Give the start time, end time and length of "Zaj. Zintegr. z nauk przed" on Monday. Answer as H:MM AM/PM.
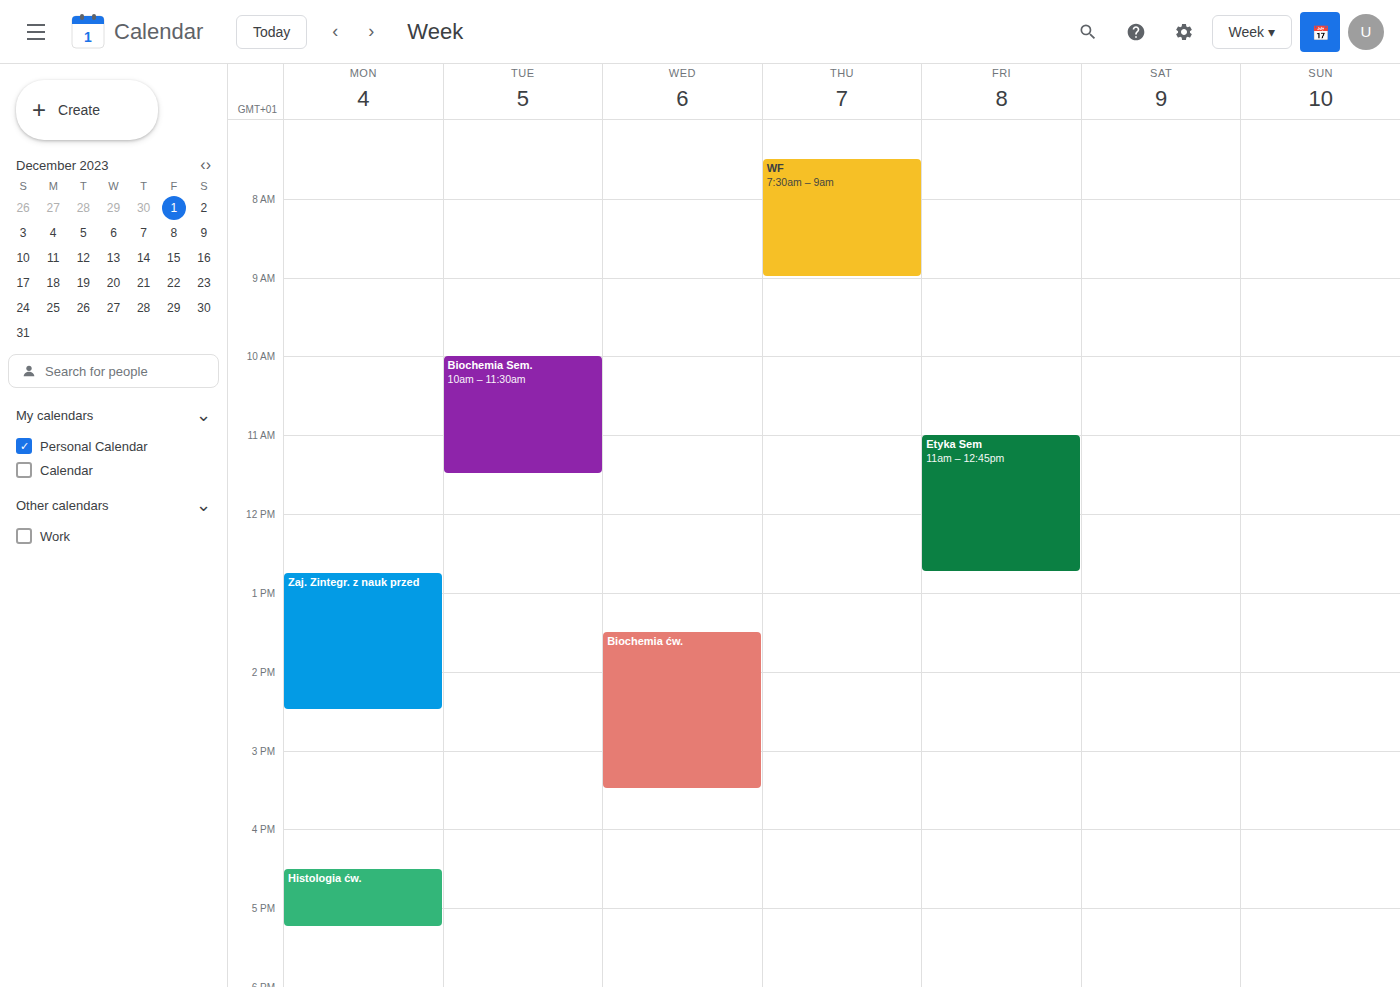
12:45 PM to 2:30 PM, 1 hour 45 minutes